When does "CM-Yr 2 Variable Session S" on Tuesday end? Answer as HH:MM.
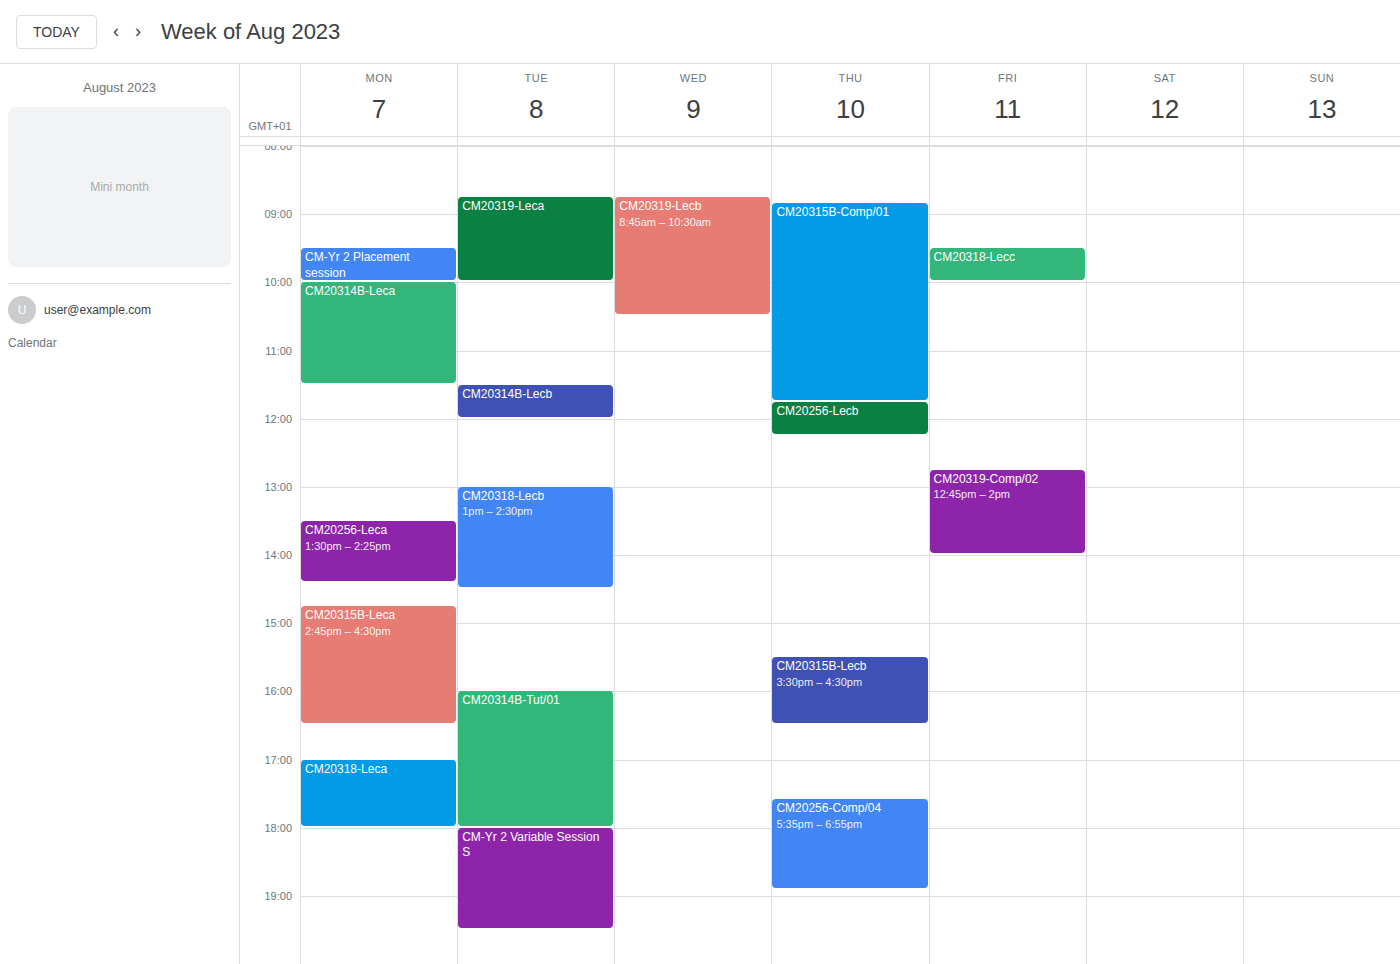
19:30